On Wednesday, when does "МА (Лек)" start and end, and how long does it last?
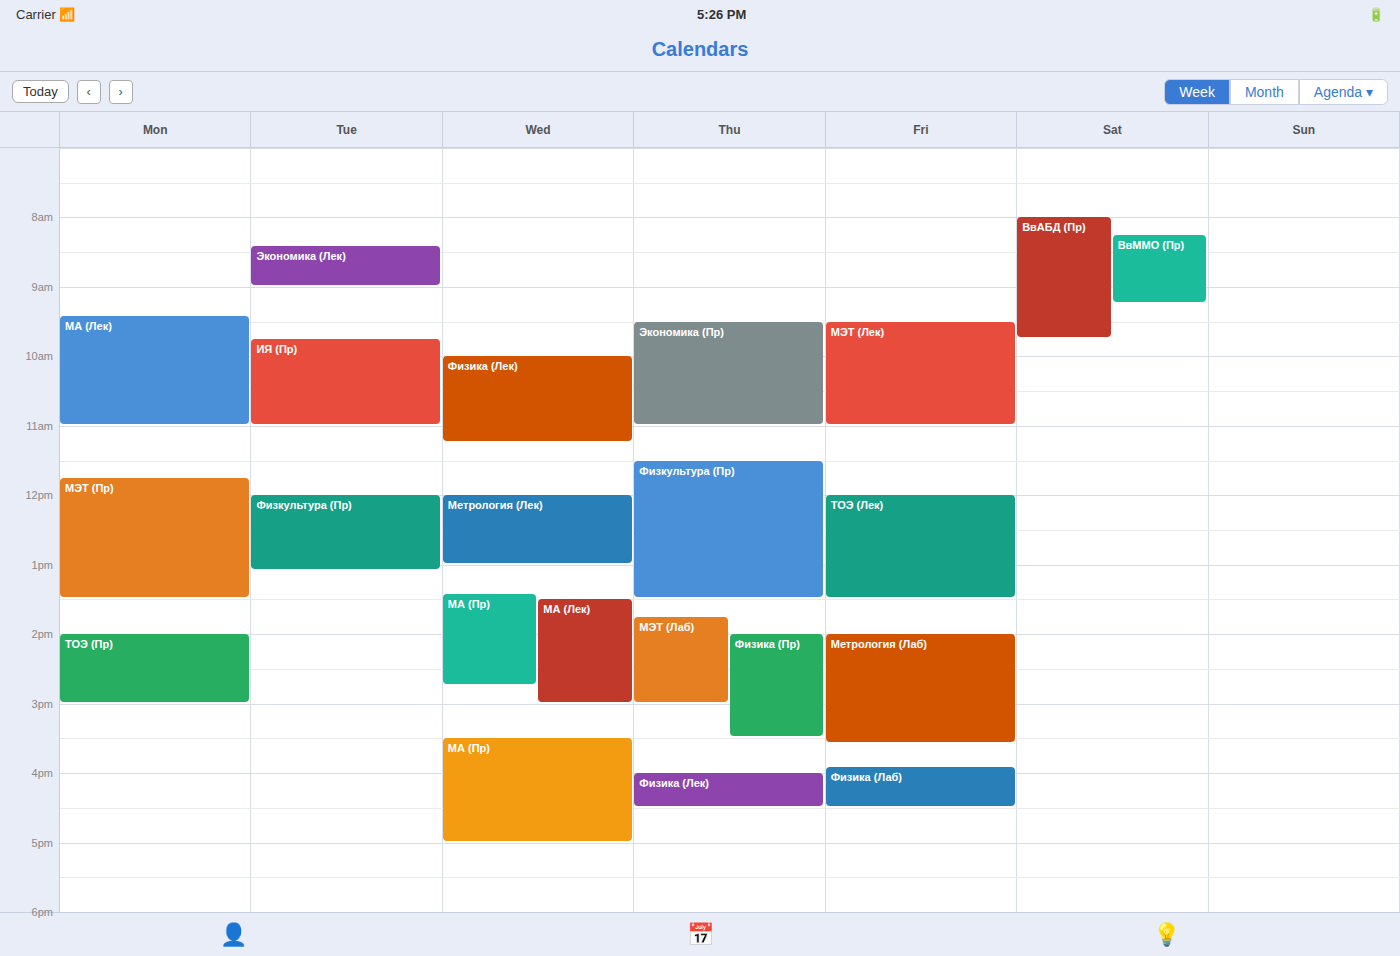
13:30 to 15:00, 1 hour 30 minutes